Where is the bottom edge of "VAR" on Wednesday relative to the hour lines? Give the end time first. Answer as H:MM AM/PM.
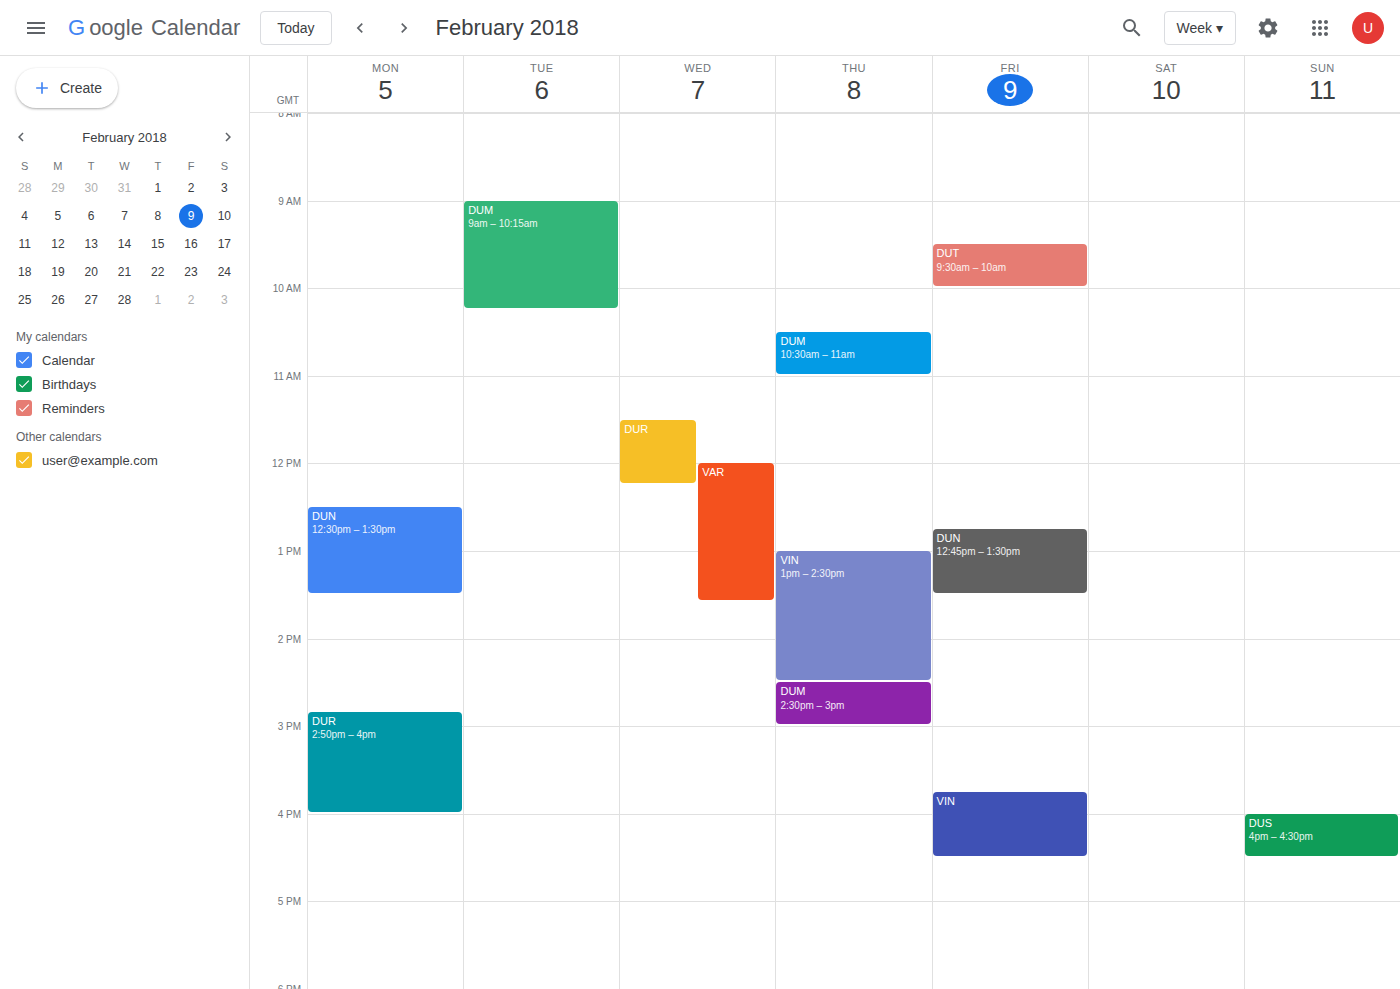
1:35 PM -- neither: 35 minutes below the 1 PM line and 25 minutes above the 2 PM line.